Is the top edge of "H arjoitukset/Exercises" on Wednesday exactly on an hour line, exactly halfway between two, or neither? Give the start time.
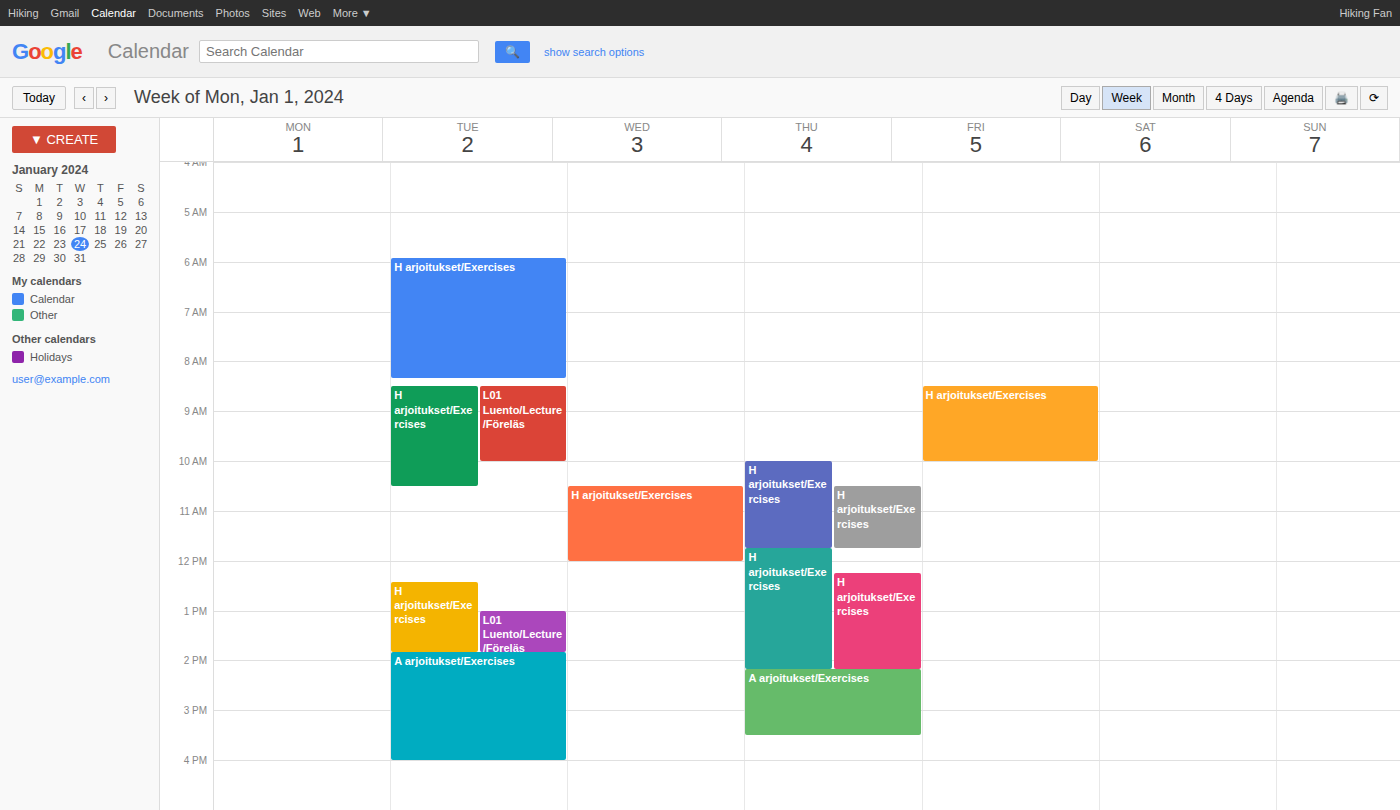
10:30 AM -- halfway between the 10 AM and 11 AM lines.